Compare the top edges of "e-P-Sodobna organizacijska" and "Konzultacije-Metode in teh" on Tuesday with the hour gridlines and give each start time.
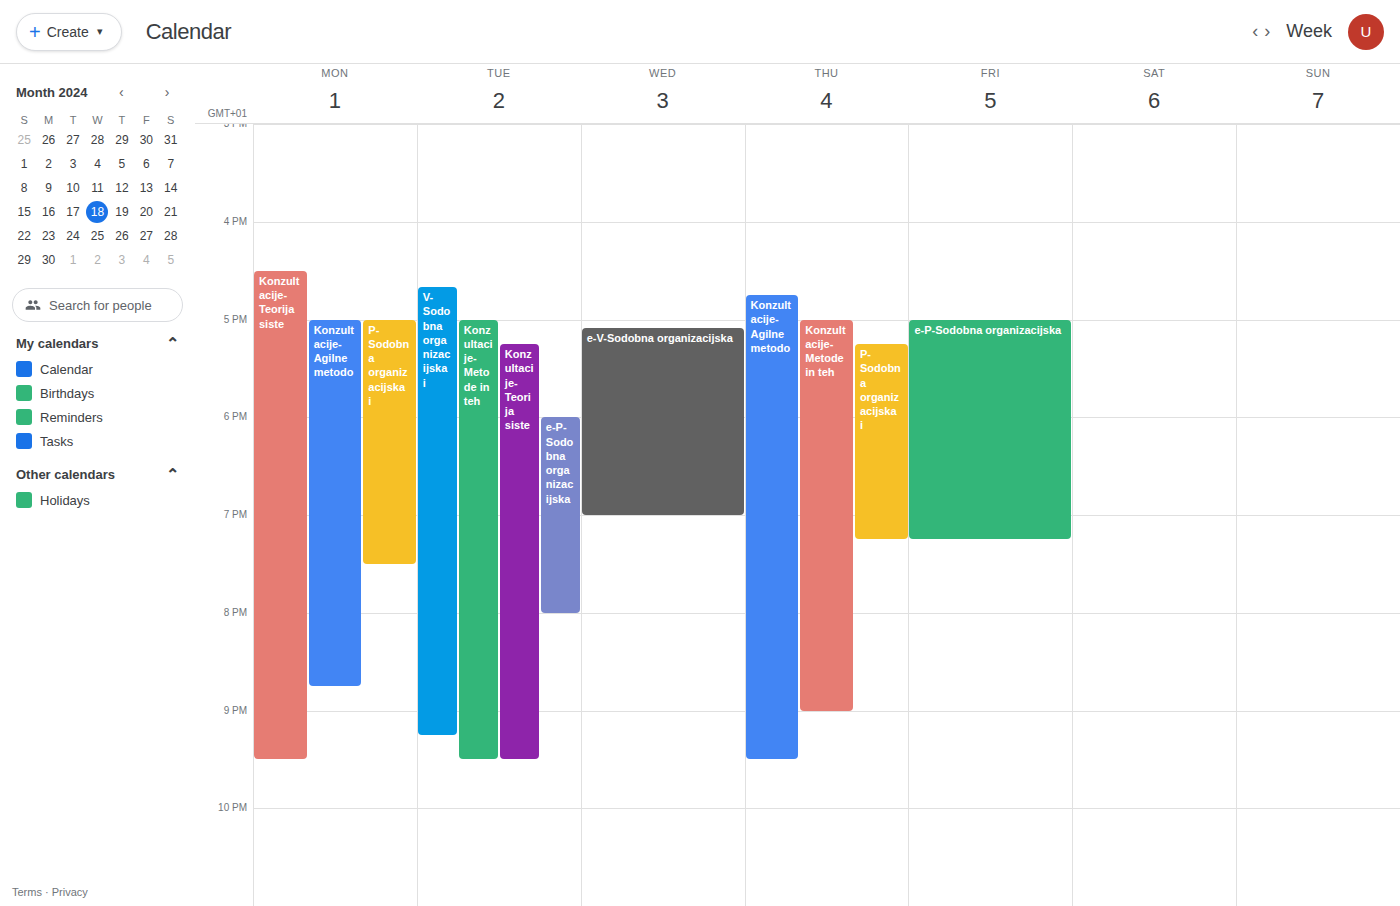
"e-P-Sodobna organizacijska": 6:00 PM, exactly on the 6 PM line. "Konzultacije-Metode in teh": 5:00 PM, exactly on the 5 PM line.